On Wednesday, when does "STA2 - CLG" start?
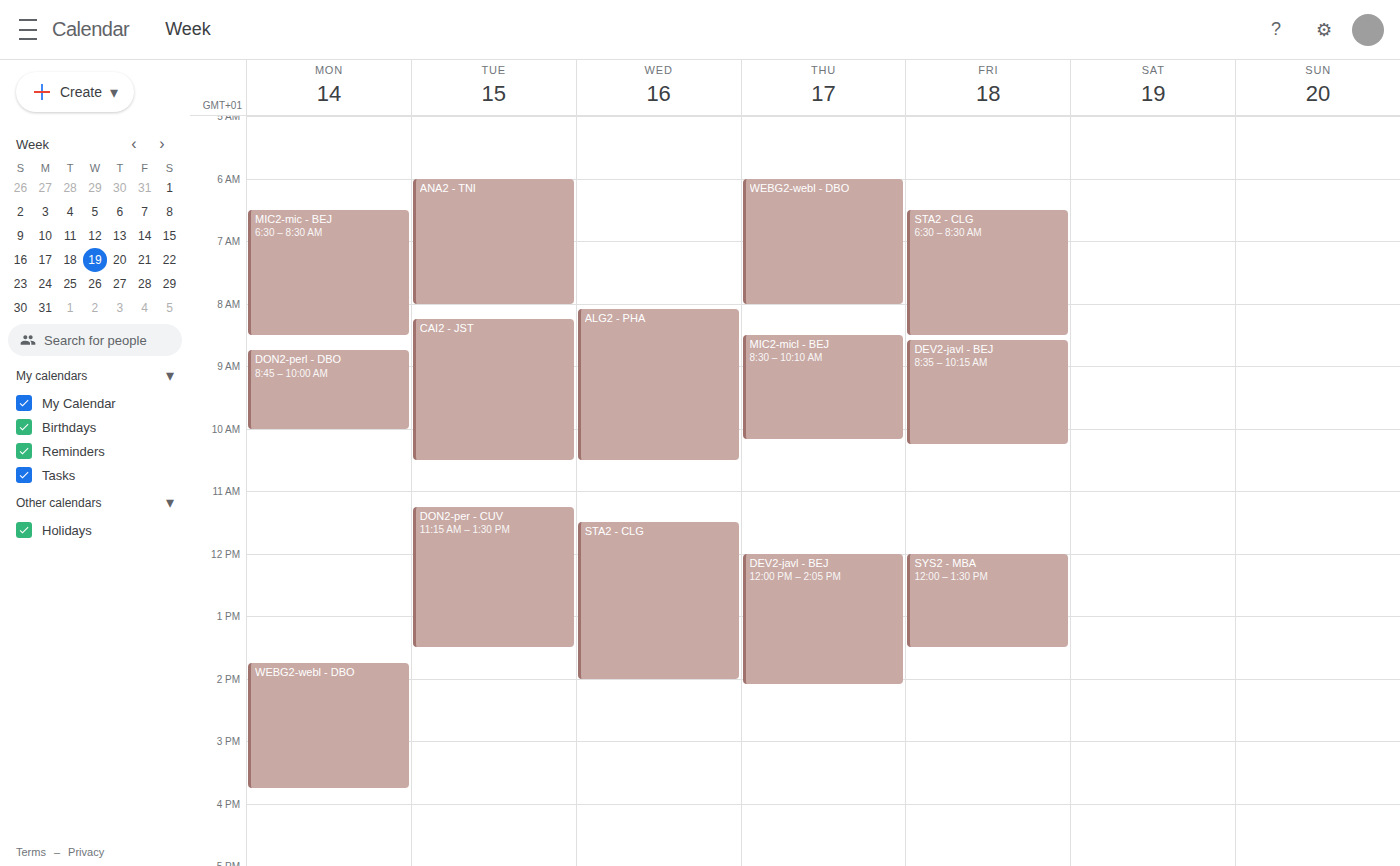
11:30